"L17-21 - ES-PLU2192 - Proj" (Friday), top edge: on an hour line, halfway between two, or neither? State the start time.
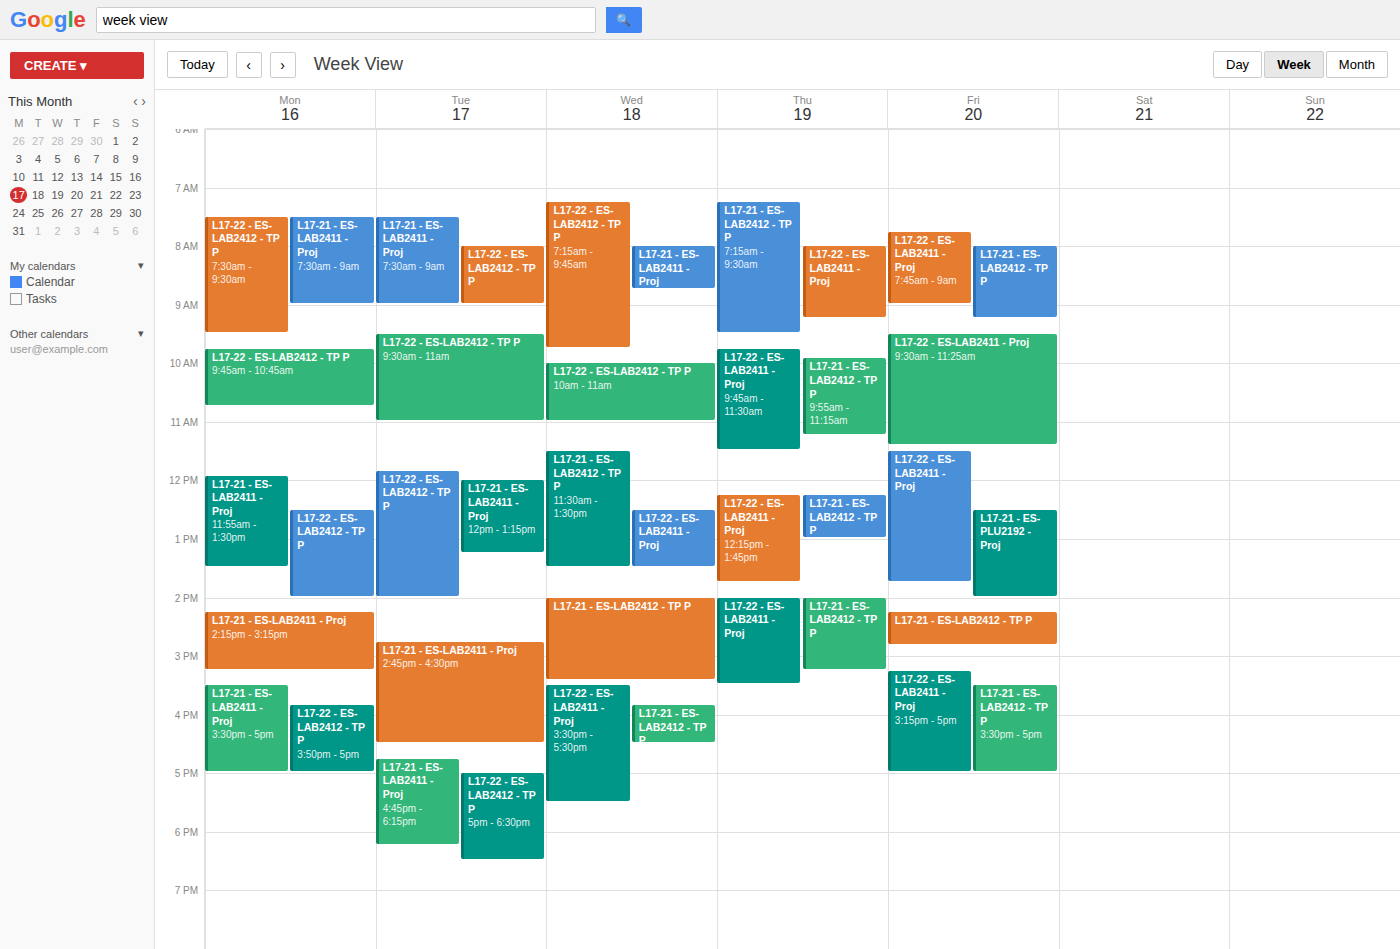
12:30 PM -- halfway between the 12 PM and 1 PM lines.